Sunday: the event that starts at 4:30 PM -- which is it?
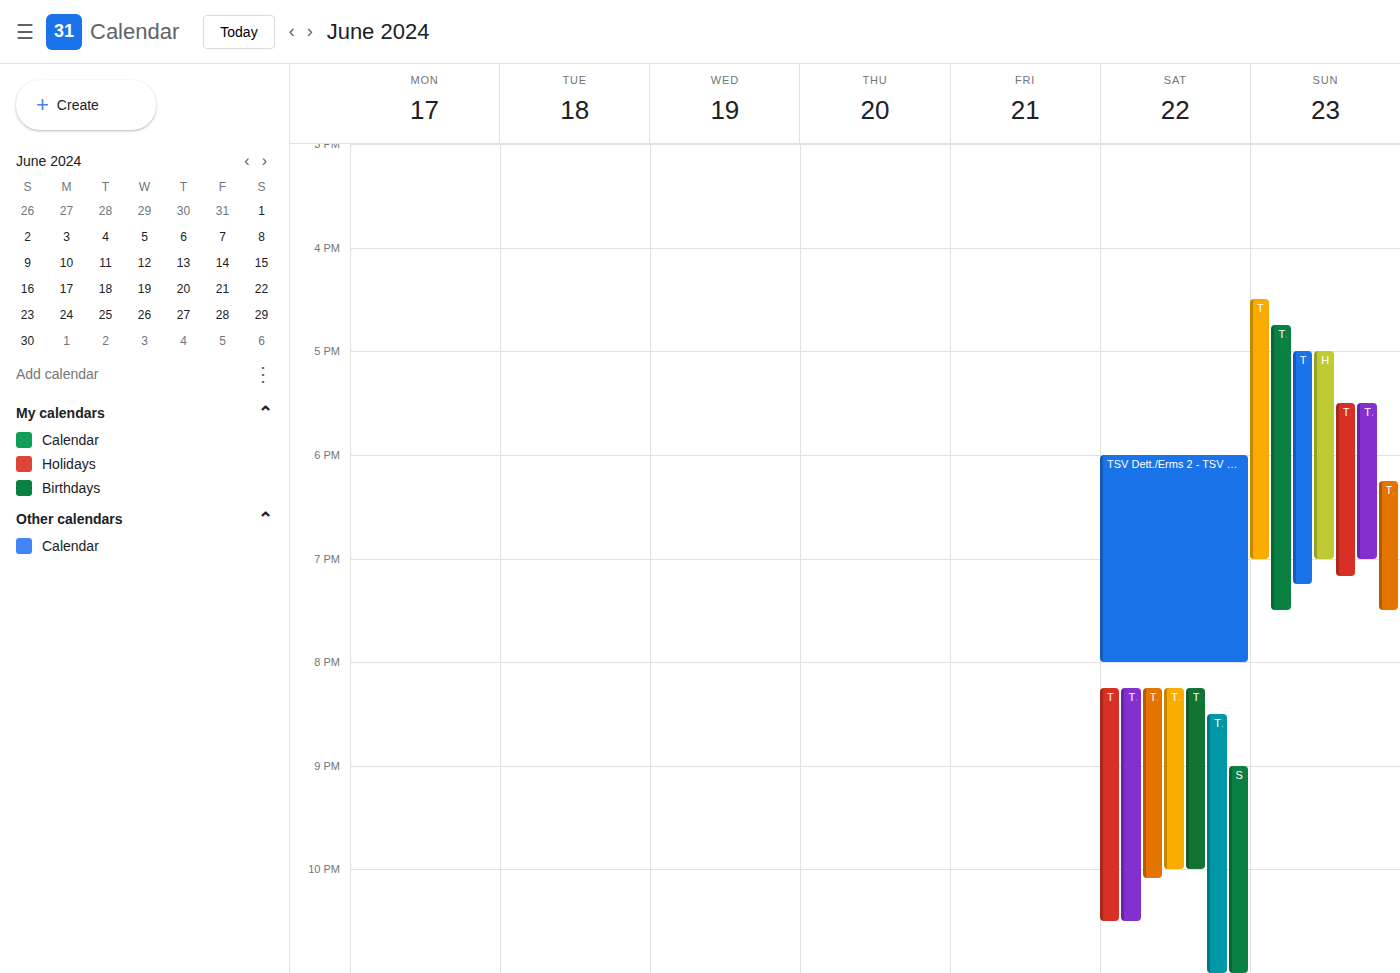
"TSV Wolfschlu. 2 - TSV Wei"